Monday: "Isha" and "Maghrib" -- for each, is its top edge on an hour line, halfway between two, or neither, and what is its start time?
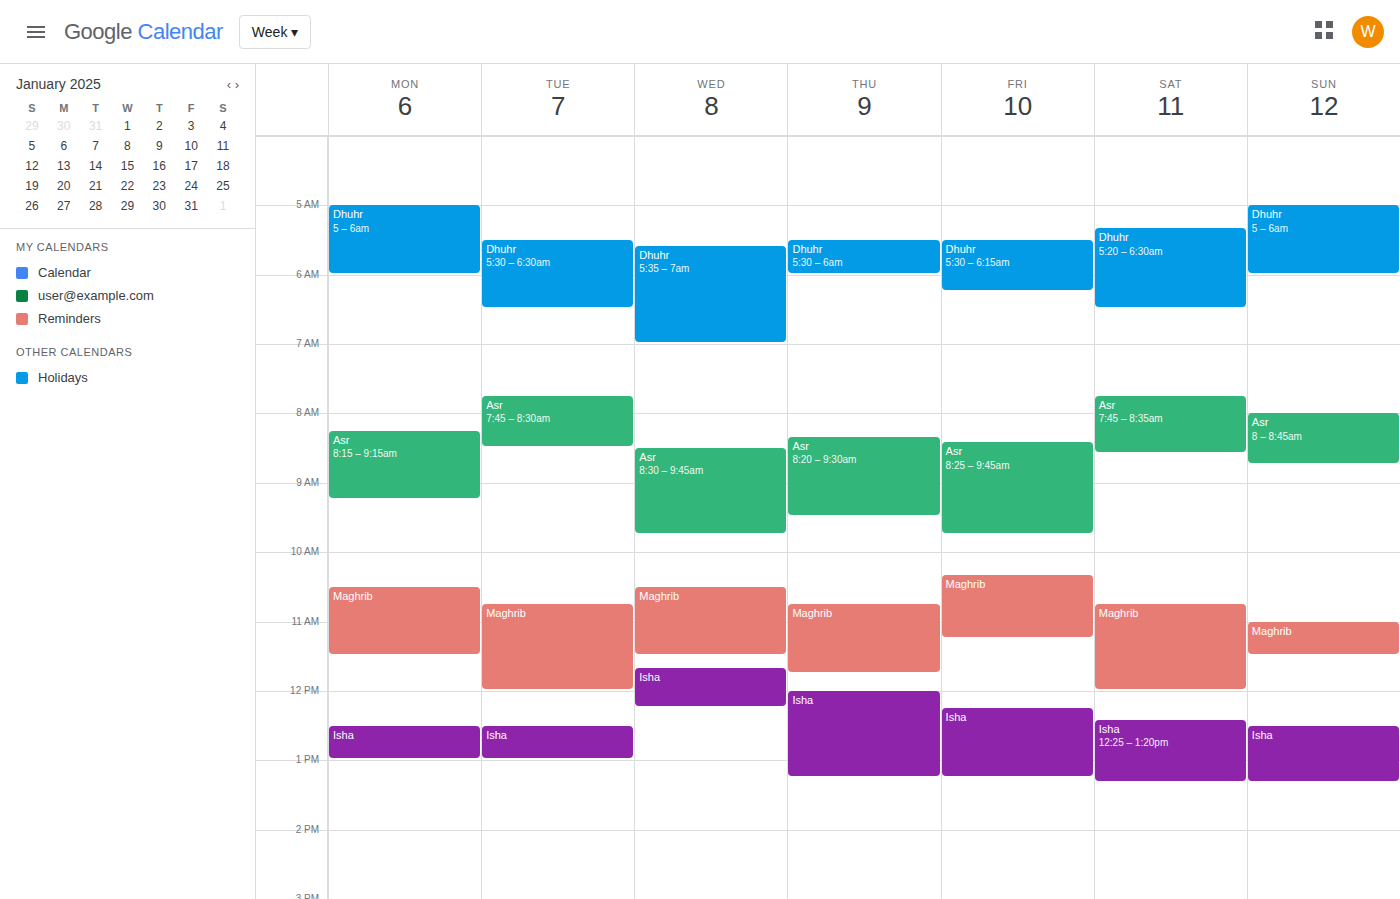
"Isha": 12:30 PM, halfway between the 12 PM and 1 PM lines. "Maghrib": 10:30 AM, halfway between the 10 AM and 11 AM lines.